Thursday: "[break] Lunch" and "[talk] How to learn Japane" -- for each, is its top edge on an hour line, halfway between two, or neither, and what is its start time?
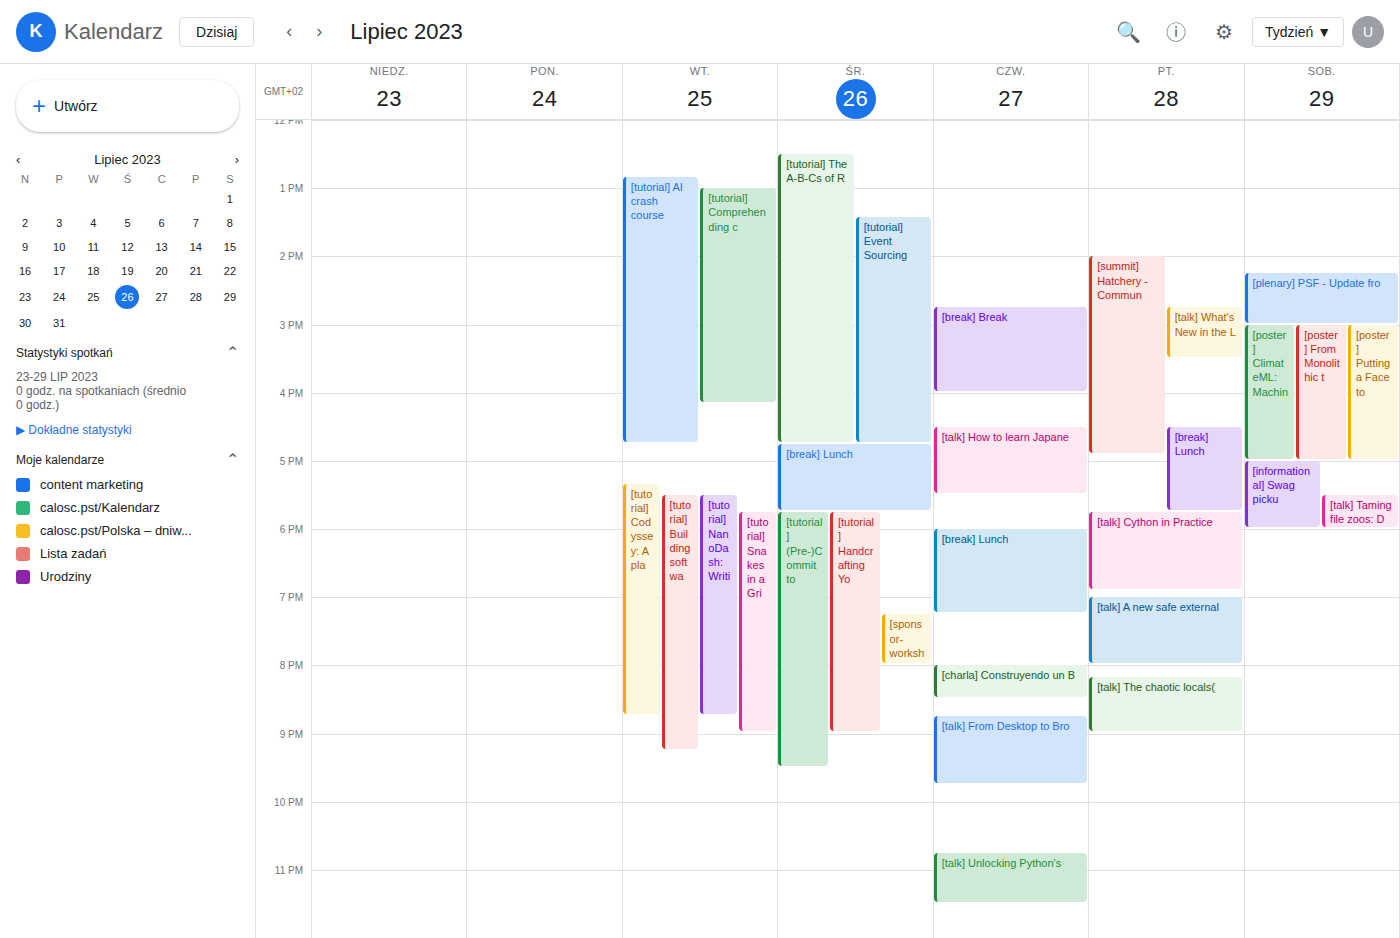
"[break] Lunch": 6:00 PM, exactly on the 6 PM line. "[talk] How to learn Japane": 4:30 PM, halfway between the 4 PM and 5 PM lines.